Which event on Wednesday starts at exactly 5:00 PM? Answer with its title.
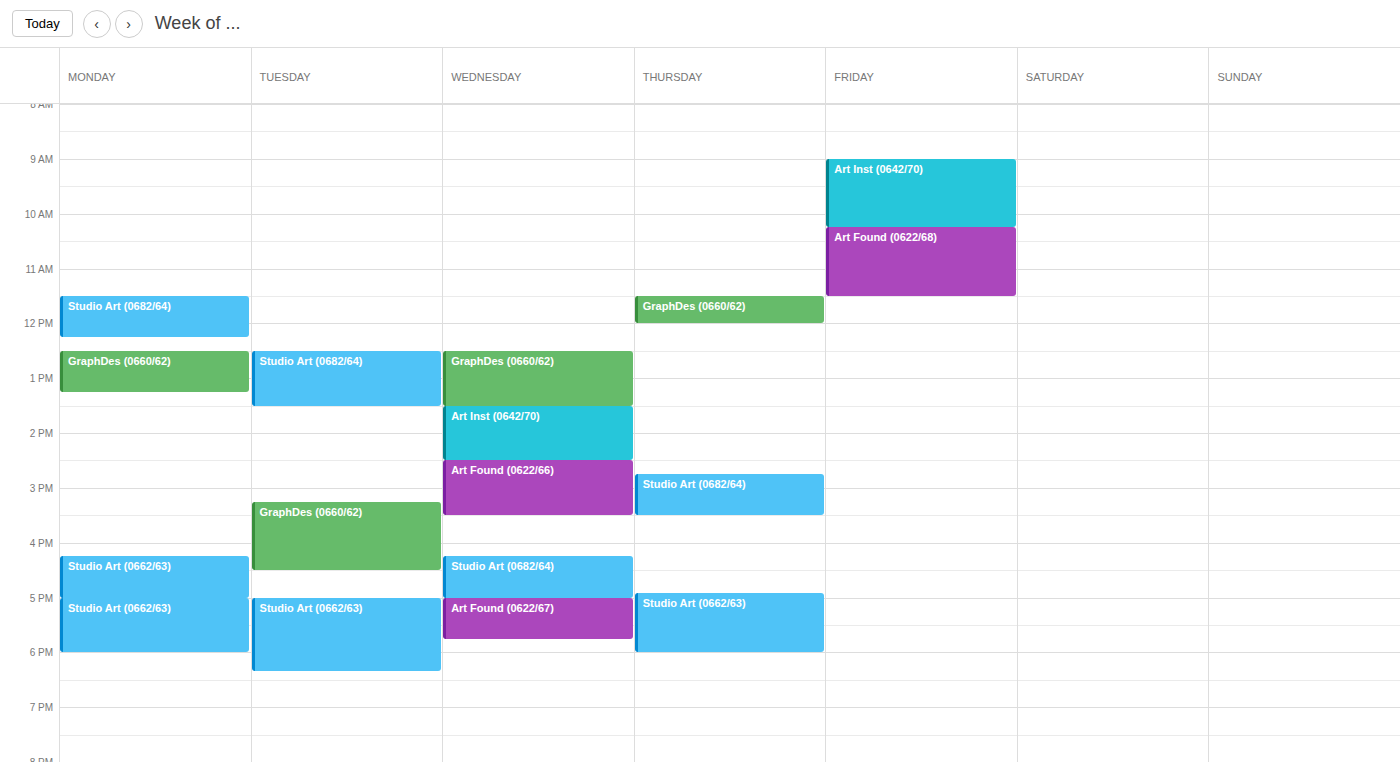
"Art Found (0622/67)"